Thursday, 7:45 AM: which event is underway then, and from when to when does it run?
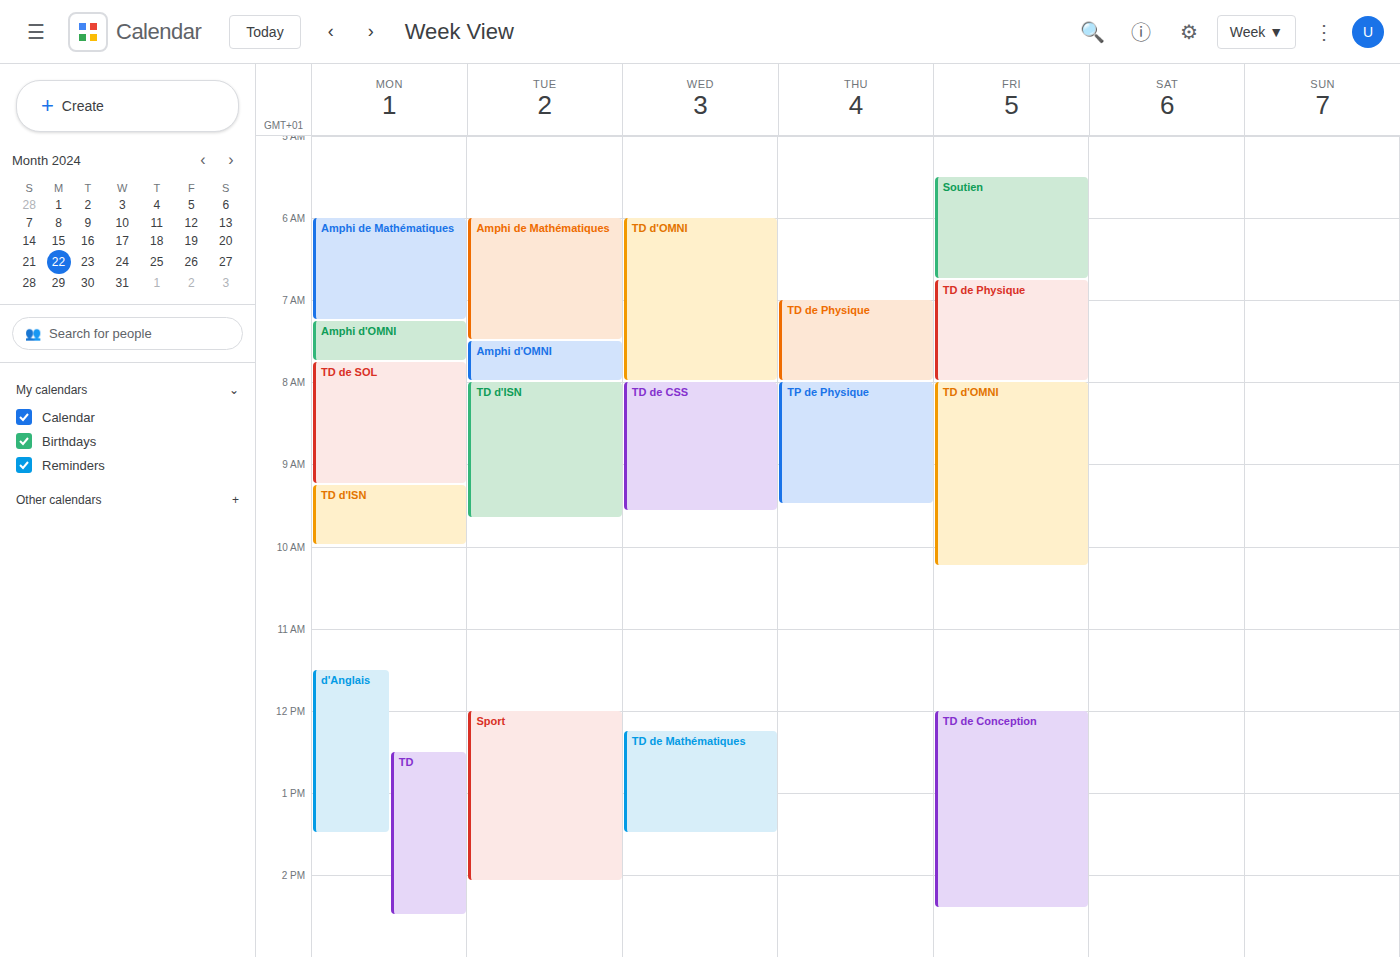
"TD de Physique", 7:00 AM to 8:00 AM